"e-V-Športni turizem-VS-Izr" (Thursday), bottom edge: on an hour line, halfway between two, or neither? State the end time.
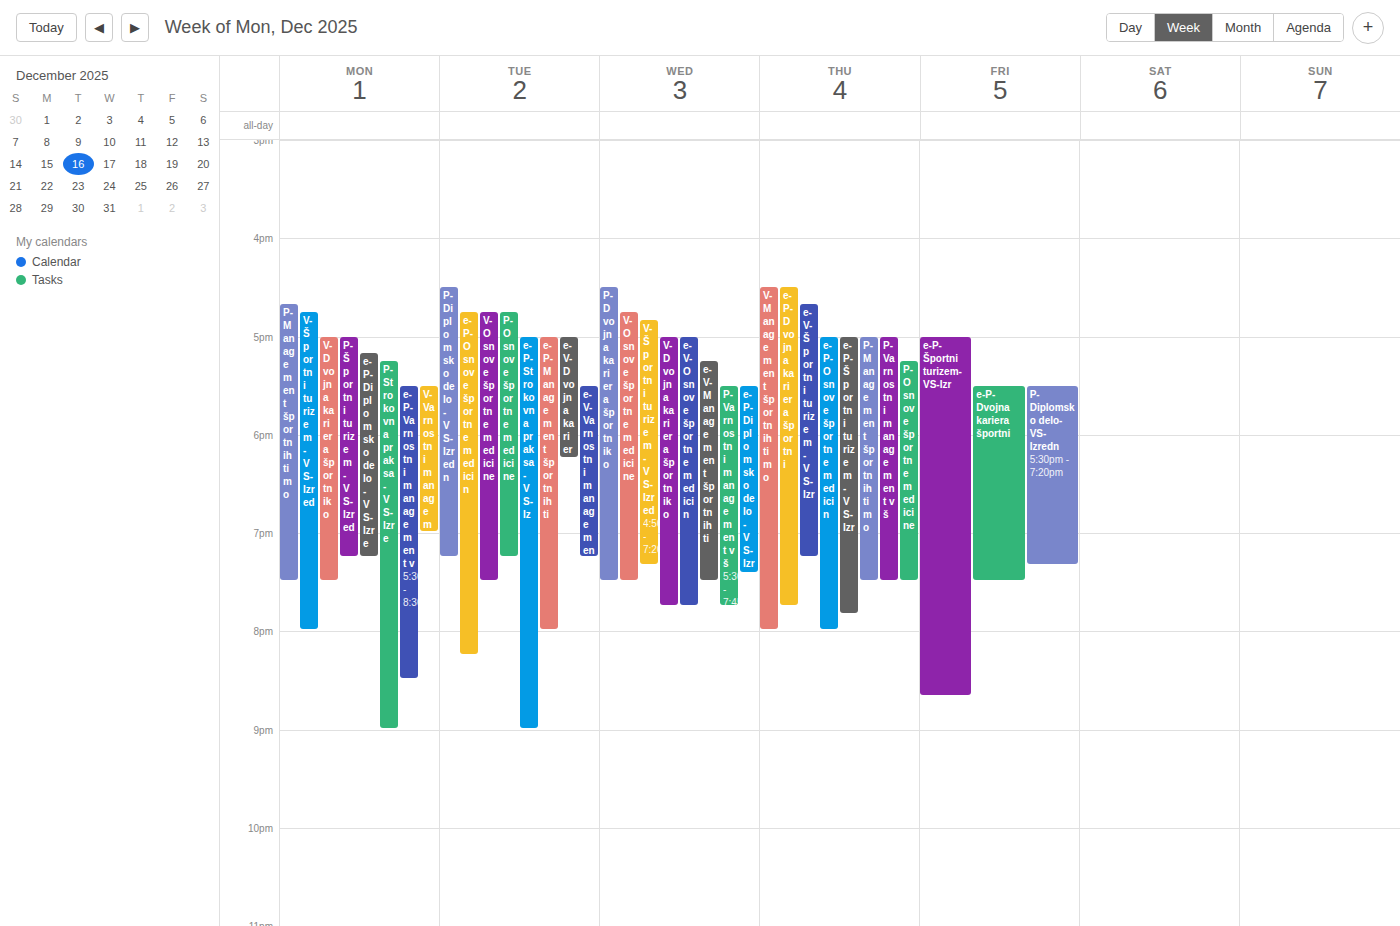
7:15 PM -- neither: a quarter of the way from the 7 PM line to the 8 PM line.